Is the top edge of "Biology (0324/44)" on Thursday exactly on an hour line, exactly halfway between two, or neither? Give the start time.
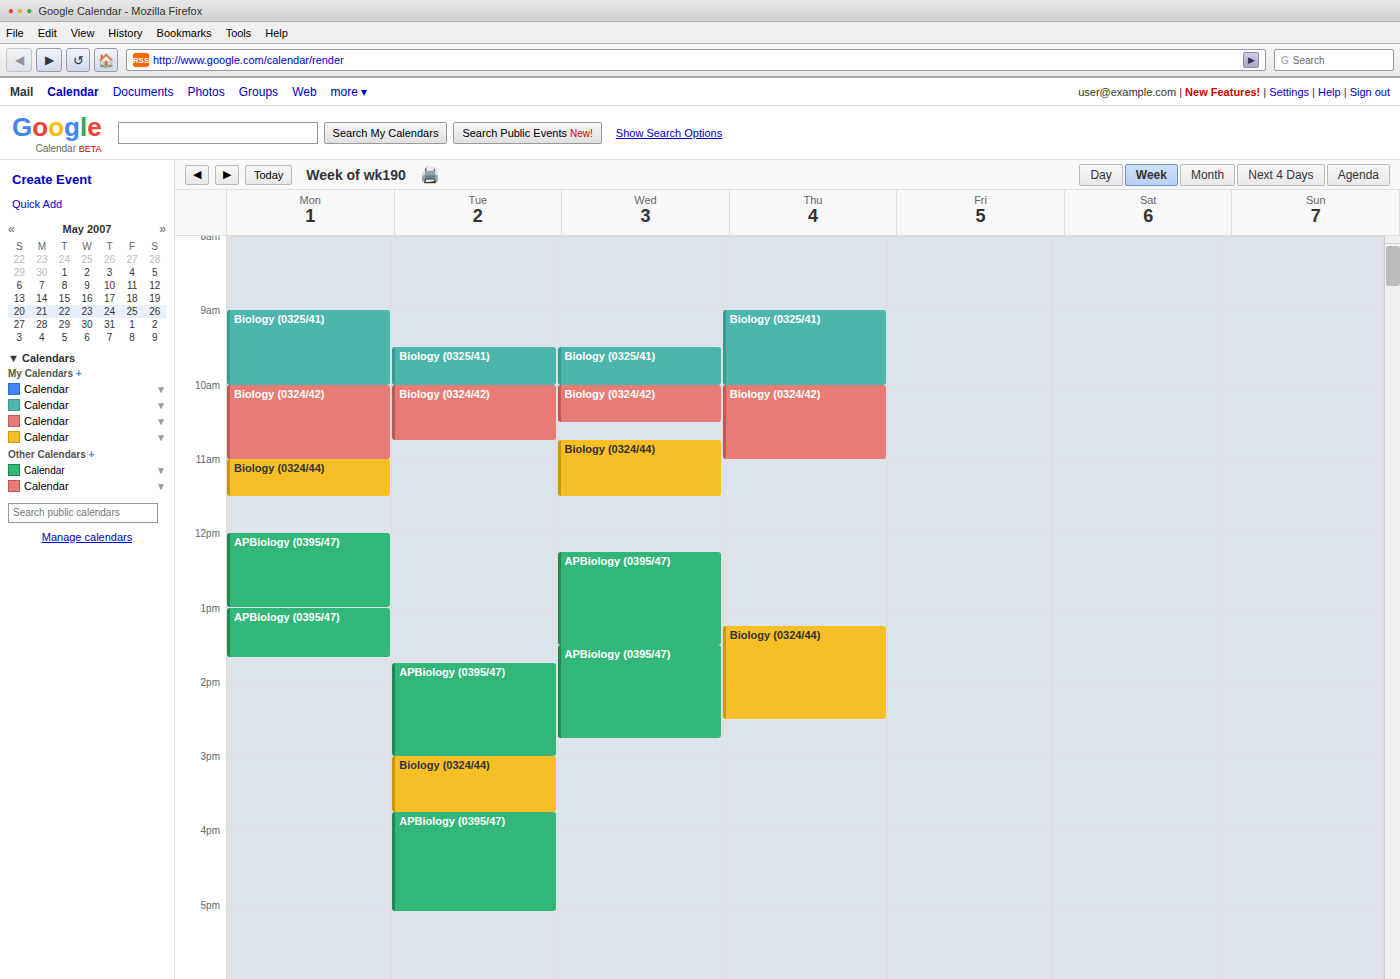
13:15 -- neither: a quarter of the way from the 13:00 line to the 14:00 line.